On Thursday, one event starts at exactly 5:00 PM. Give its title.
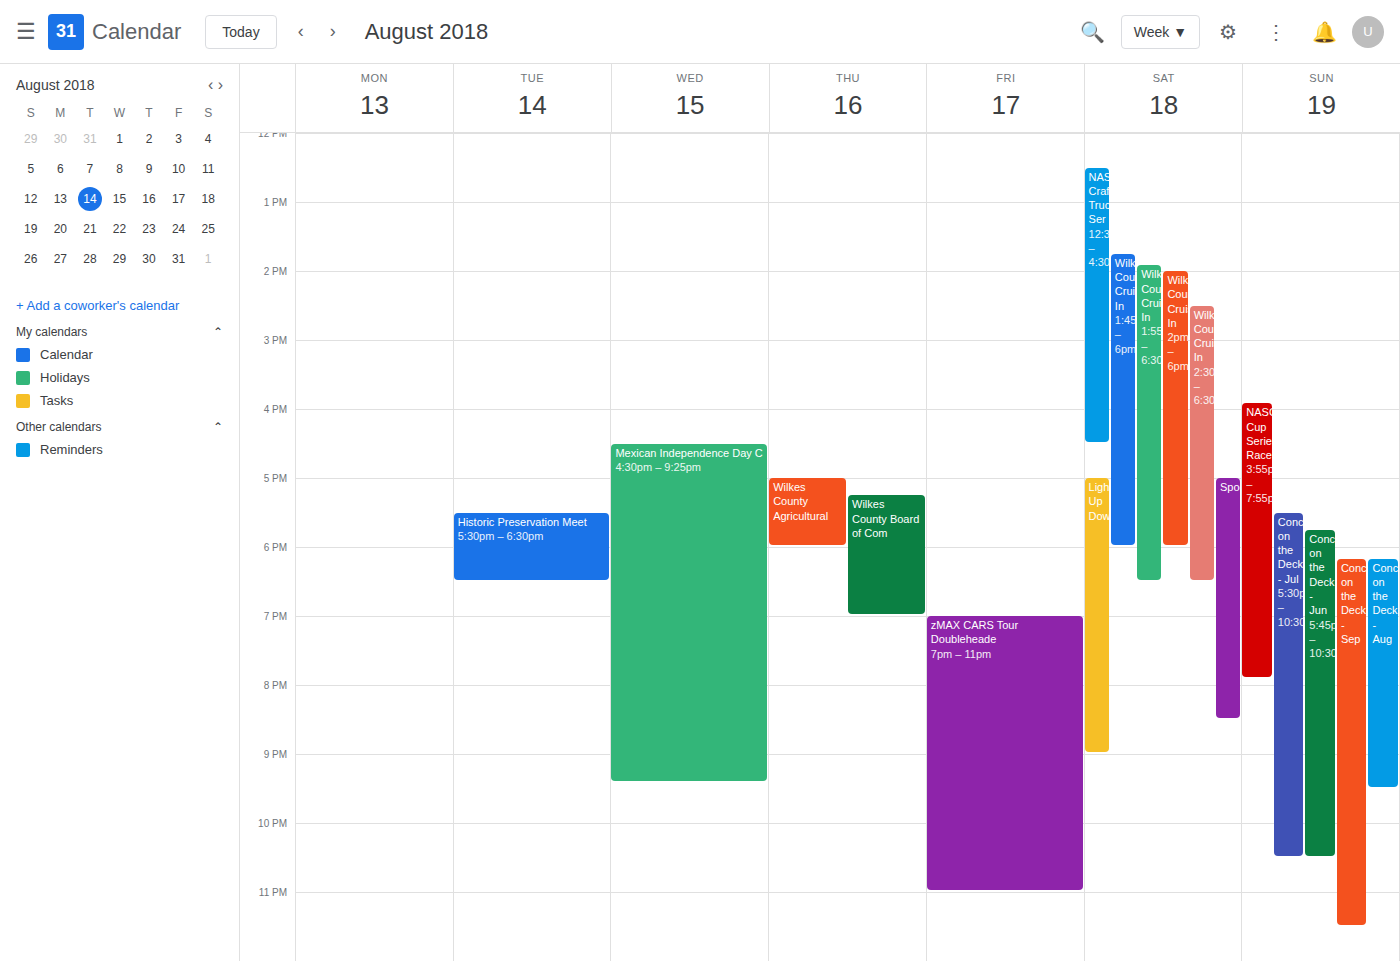
"Wilkes County Agricultural"